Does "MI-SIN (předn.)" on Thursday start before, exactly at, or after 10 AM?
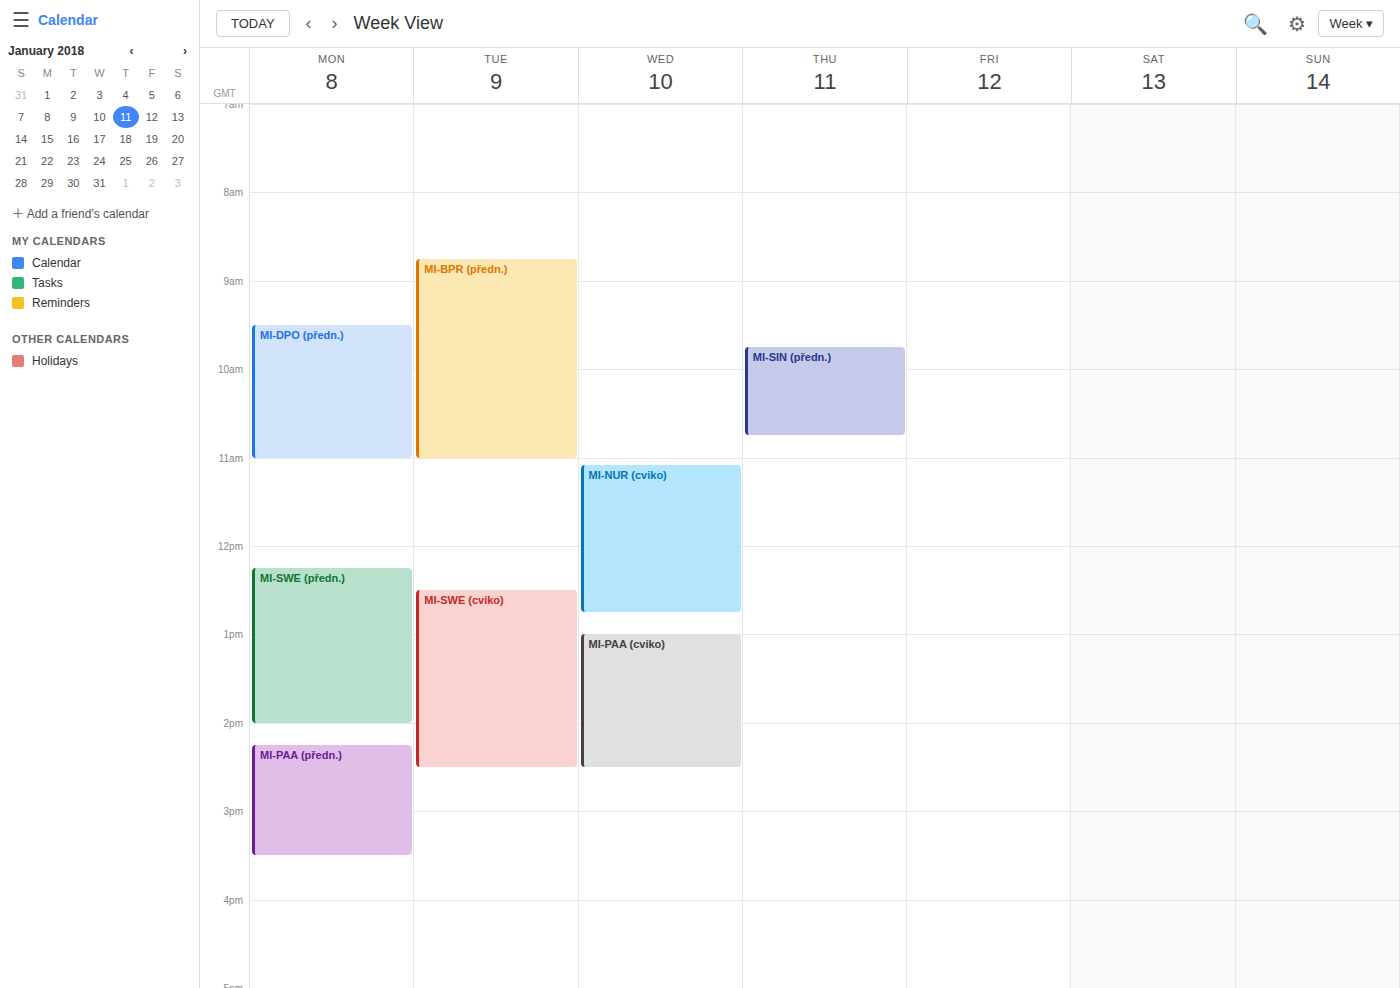
9:45 AM -- before 10 AM, 15 minutes above the 10 AM line.